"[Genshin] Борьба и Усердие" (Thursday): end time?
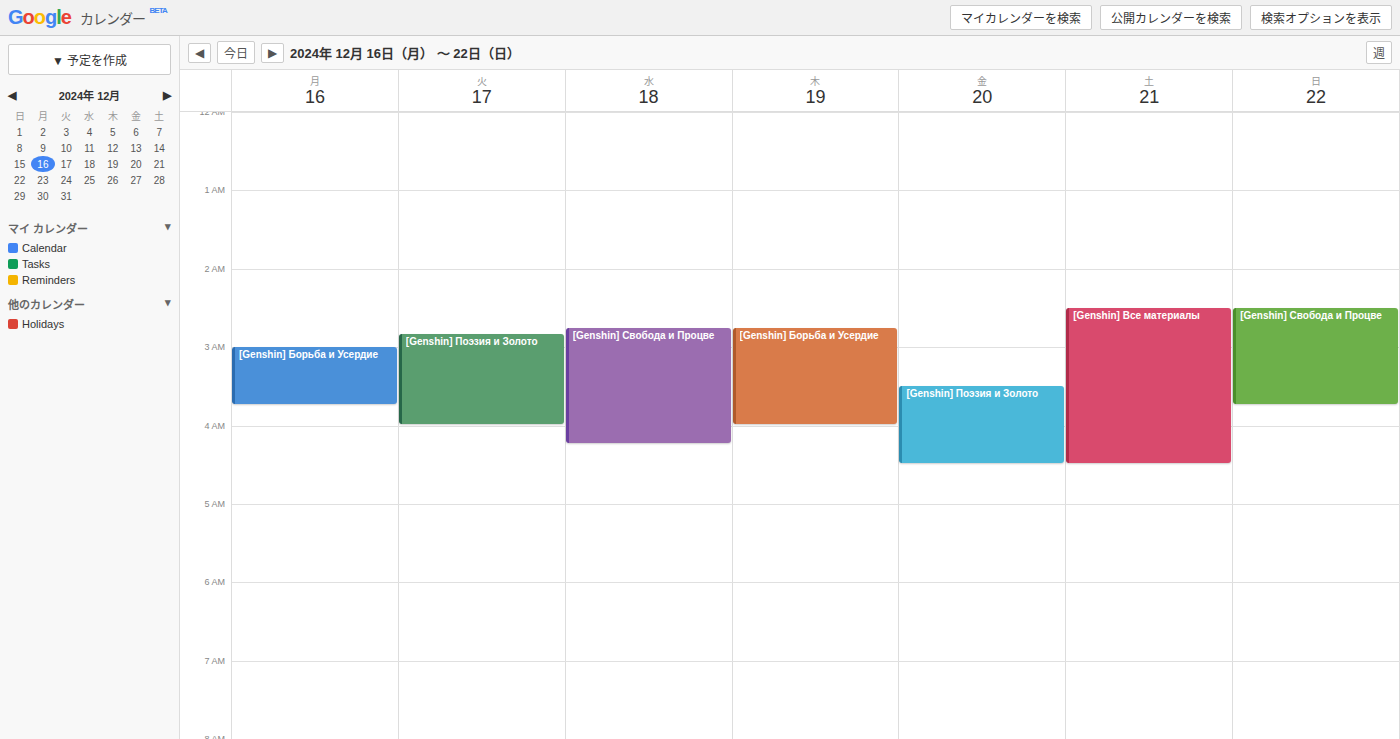
04:00